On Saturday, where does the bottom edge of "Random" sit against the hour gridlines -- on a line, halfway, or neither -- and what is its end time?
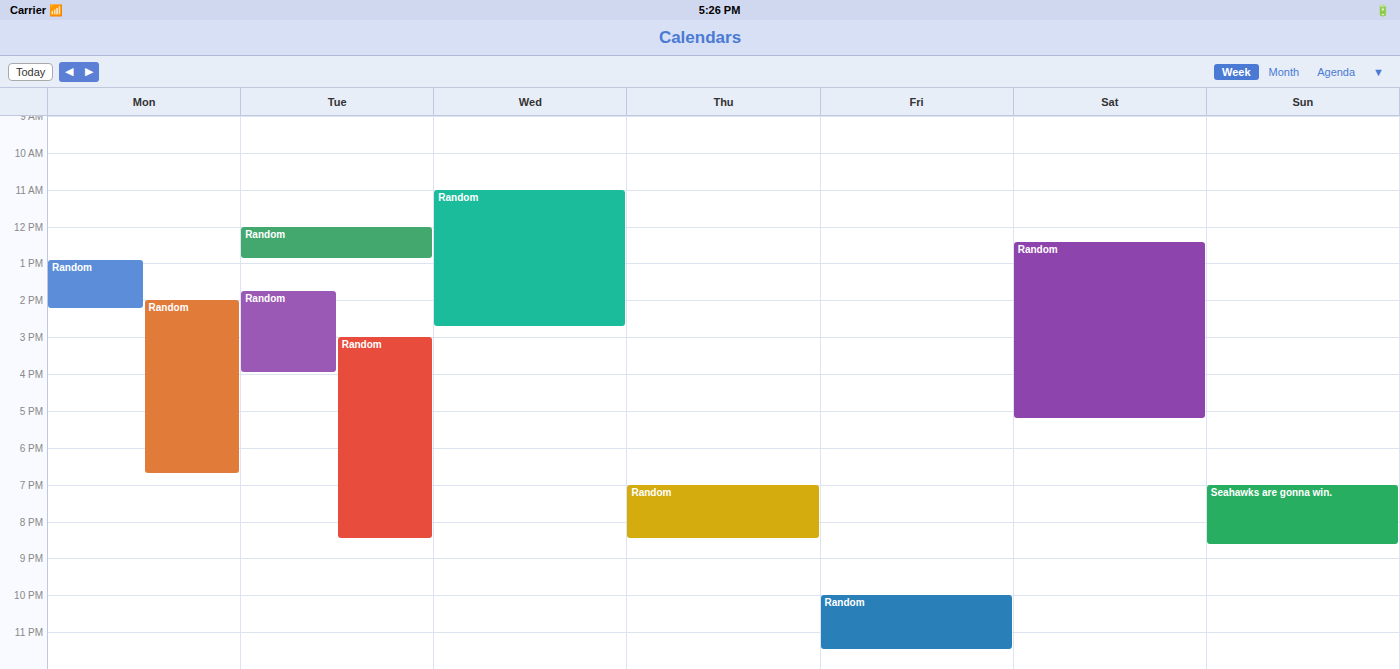
5:15 PM -- neither: a quarter of the way from the 5 PM line to the 6 PM line.